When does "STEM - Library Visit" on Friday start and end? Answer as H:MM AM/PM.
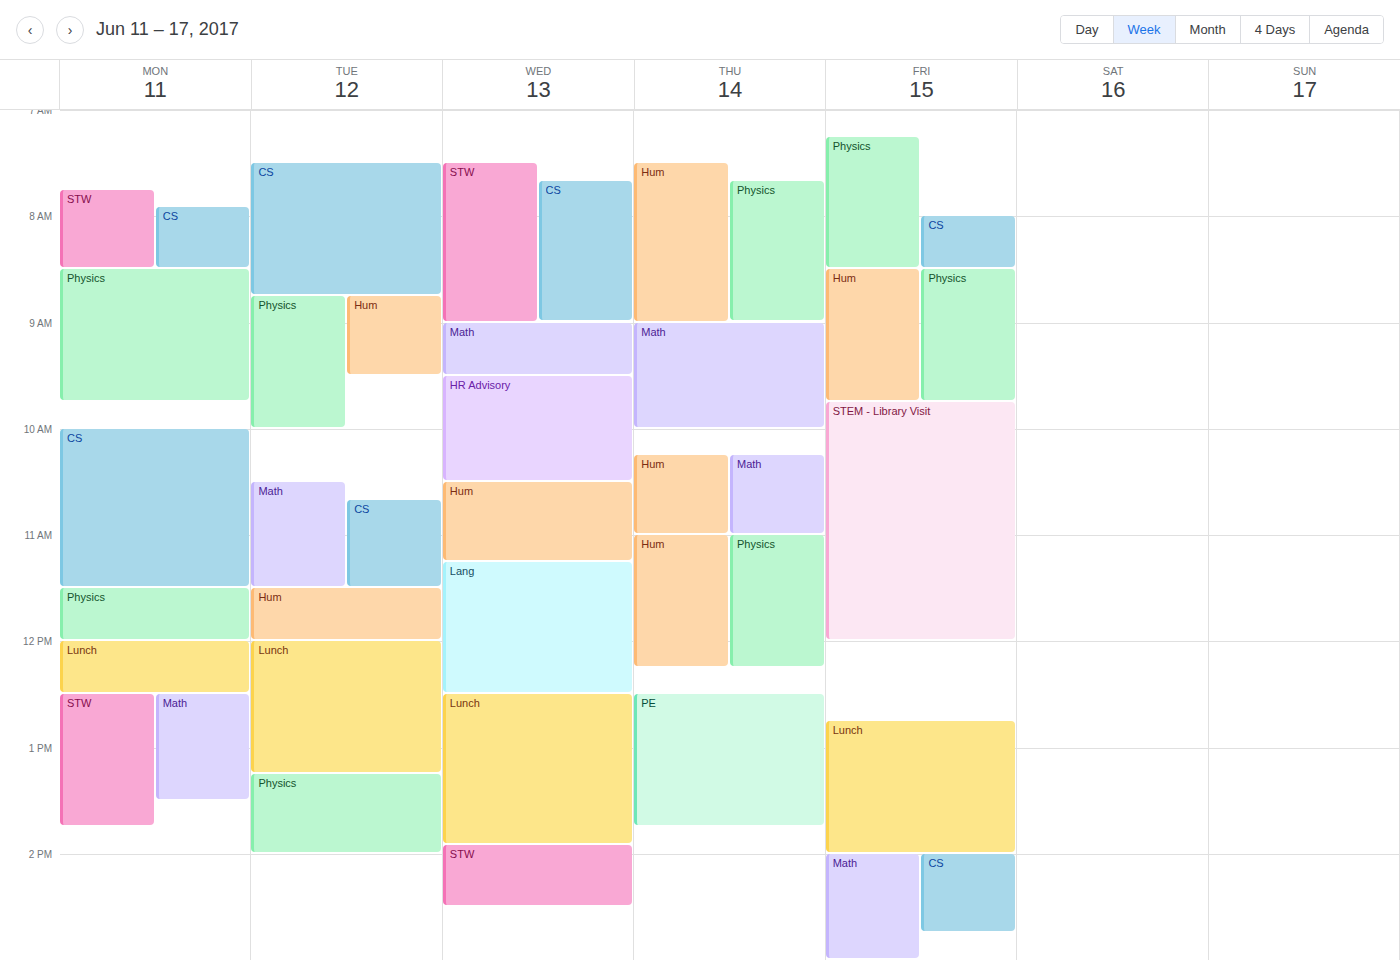
9:45 AM to 12:00 PM